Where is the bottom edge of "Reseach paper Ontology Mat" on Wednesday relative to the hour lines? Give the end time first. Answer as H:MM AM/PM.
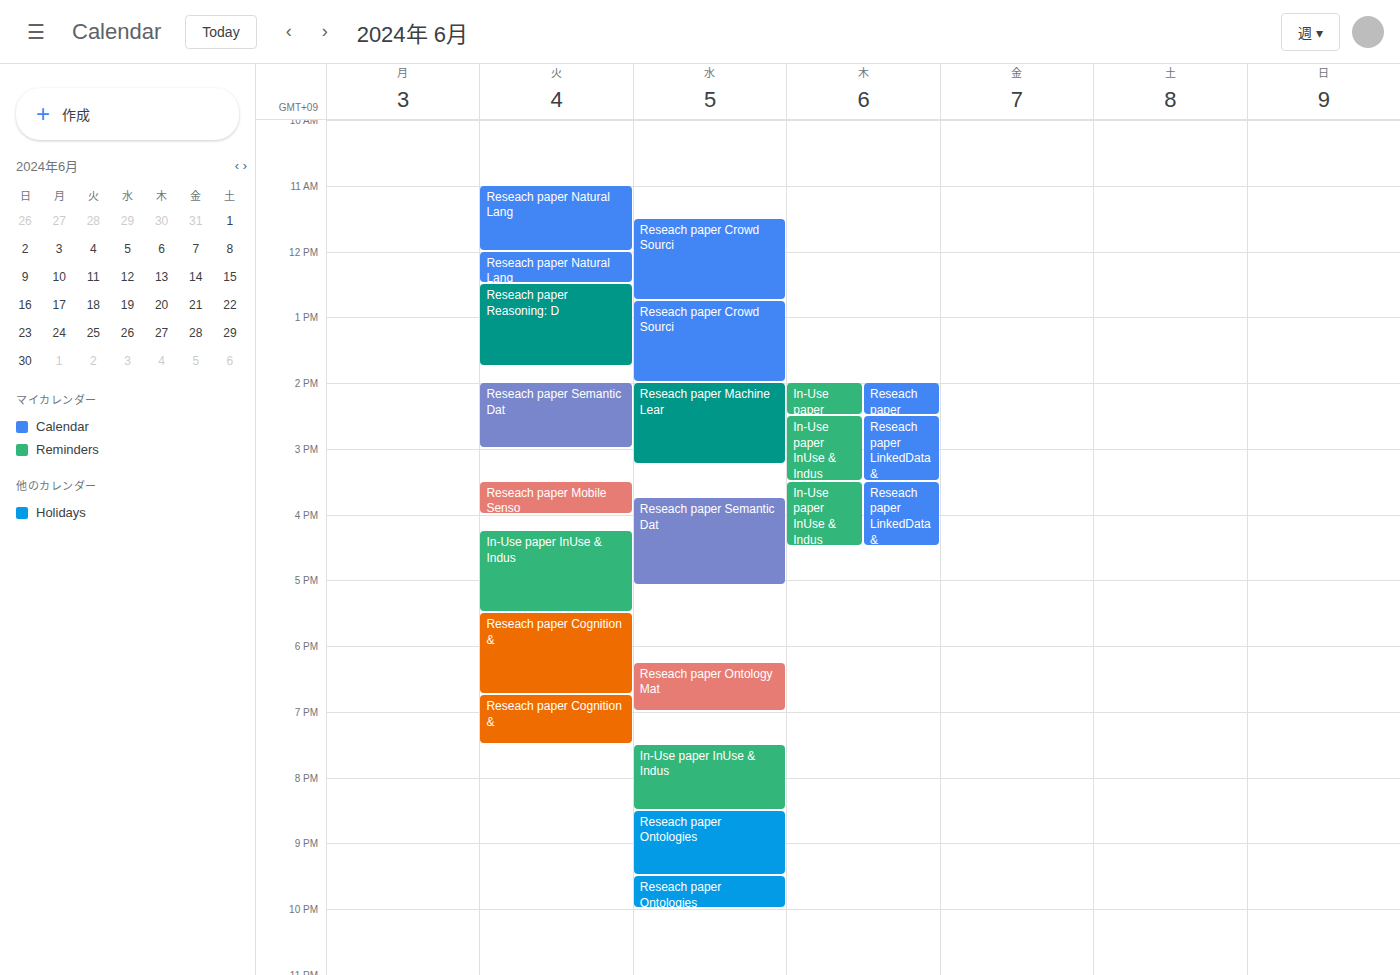
7:00 PM -- exactly on the 7 PM line.